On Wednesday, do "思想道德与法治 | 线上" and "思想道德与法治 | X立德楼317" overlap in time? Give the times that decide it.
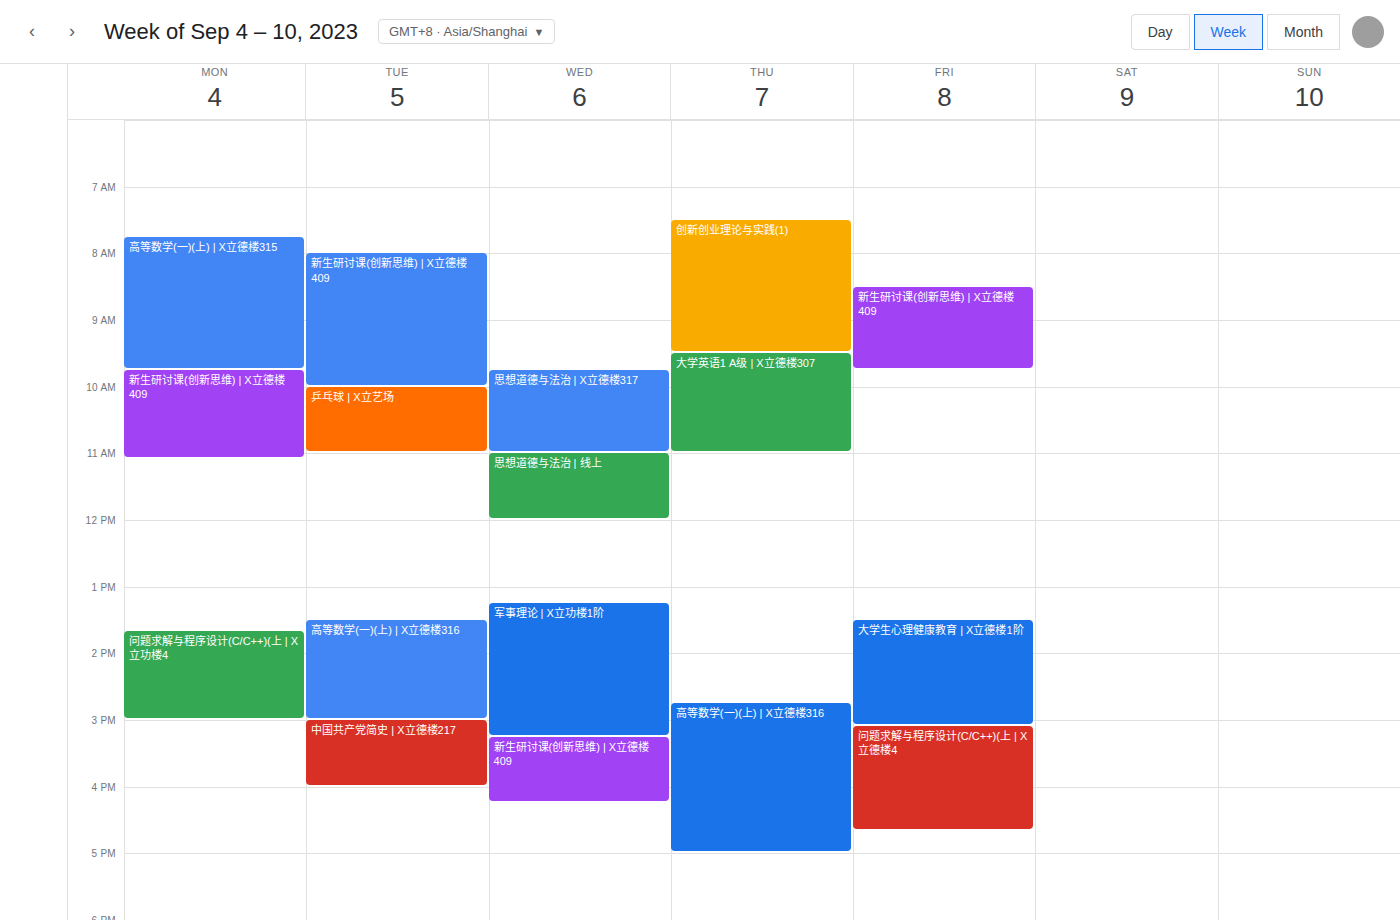
"思想道德与法治 | X立德楼317" ends at 11:00 AM, exactly when "思想道德与法治 | 线上" starts -- they touch but do not overlap.